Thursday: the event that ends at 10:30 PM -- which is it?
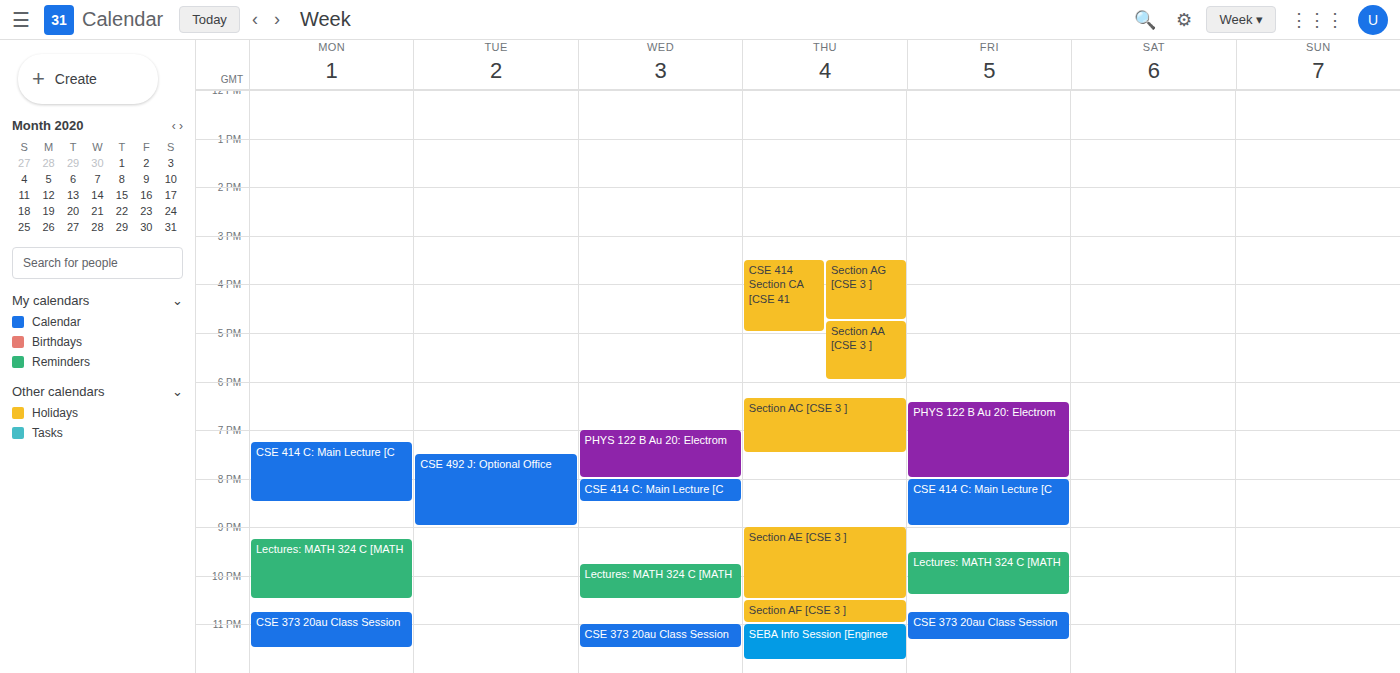
"Section AE [CSE 3 ]"